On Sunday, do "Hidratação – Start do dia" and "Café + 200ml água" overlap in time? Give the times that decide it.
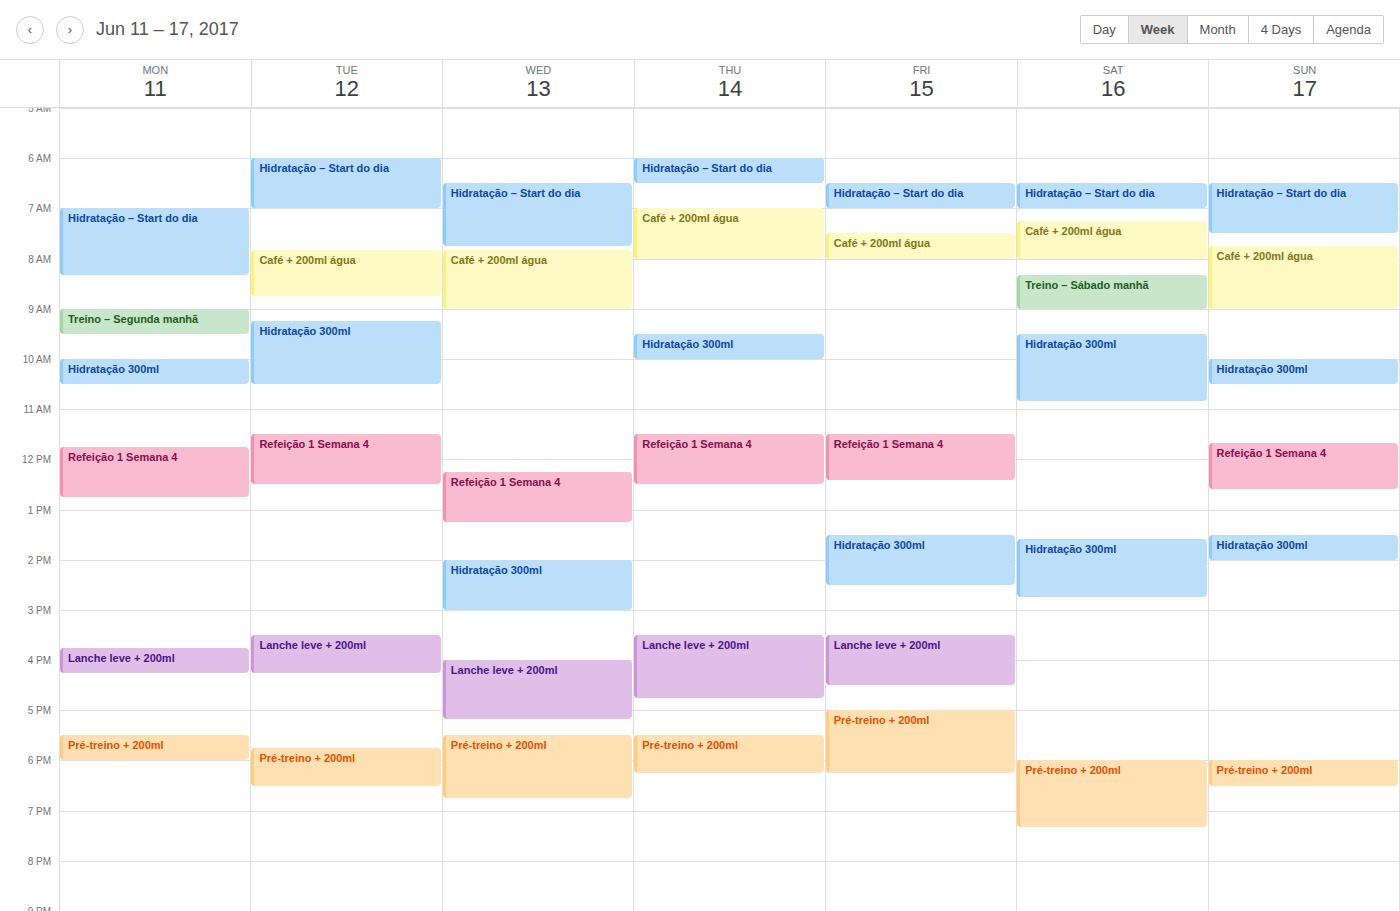
"Hidratação – Start do dia" ends at 7:30 AM and "Café + 200ml água" starts at 7:45 AM -- no overlap.